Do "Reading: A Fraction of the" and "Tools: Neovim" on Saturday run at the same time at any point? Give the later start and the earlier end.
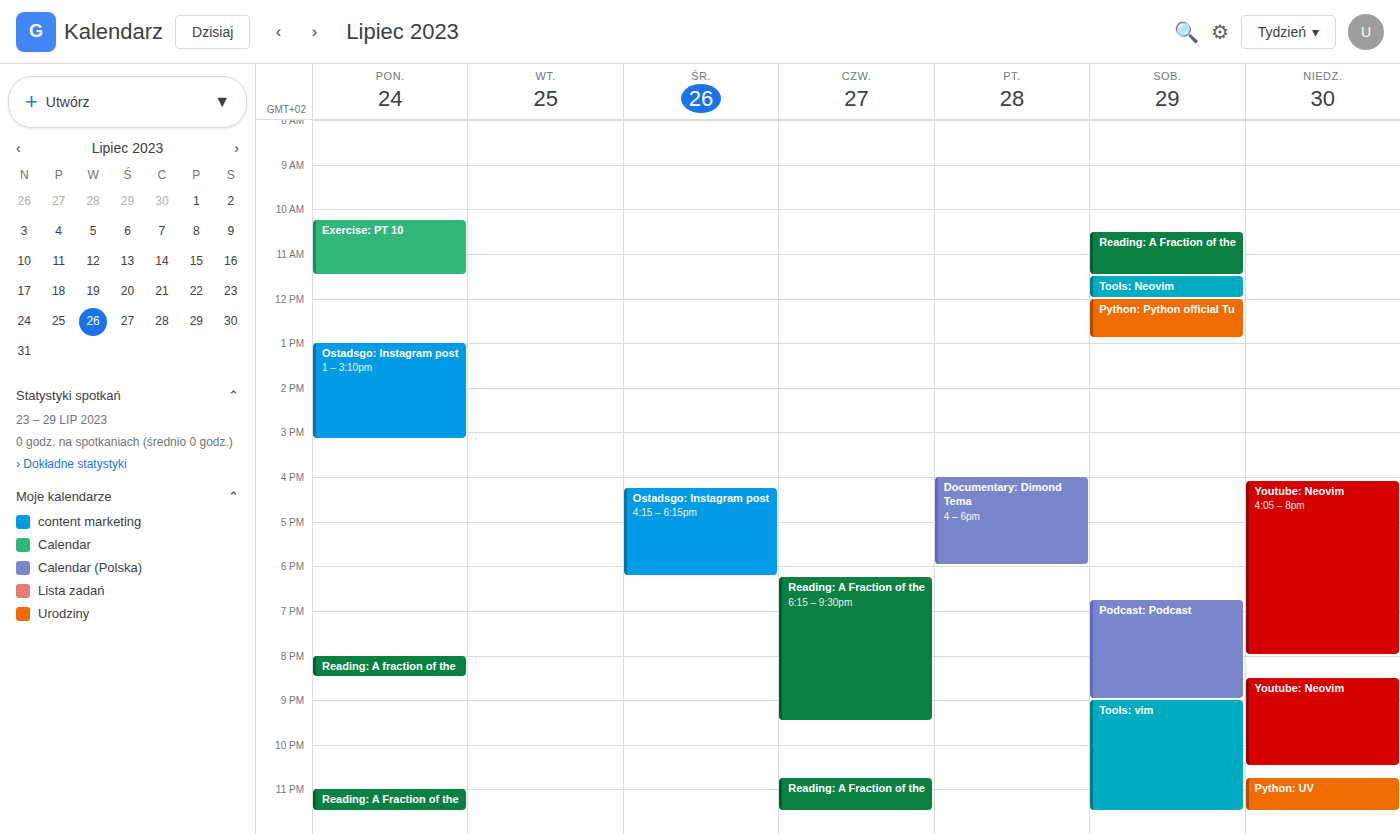
"Reading: A Fraction of the" ends at 11:30 AM, exactly when "Tools: Neovim" starts -- they touch but do not overlap.